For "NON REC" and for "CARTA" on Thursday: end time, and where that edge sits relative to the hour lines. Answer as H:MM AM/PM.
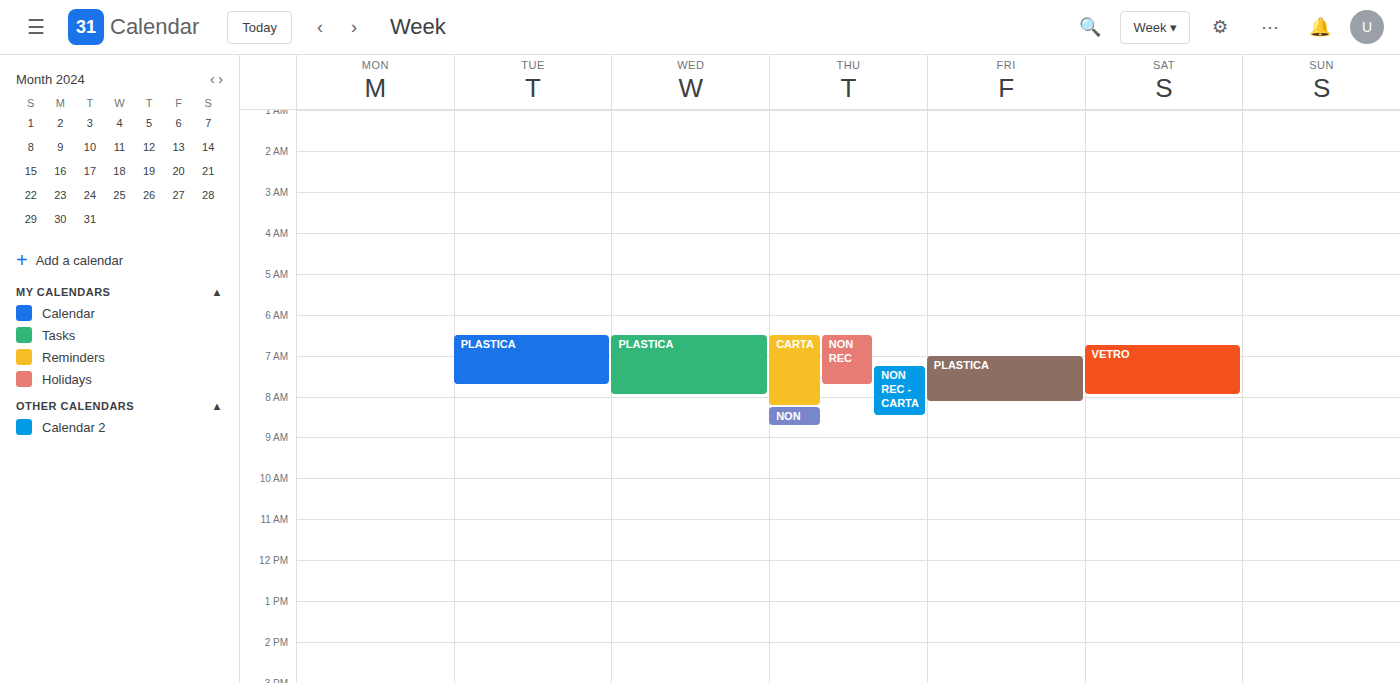
"NON REC": 7:45 AM, neither: three quarters of the way from the 7 AM line to the 8 AM line. "CARTA": 8:15 AM, neither: a quarter of the way from the 8 AM line to the 9 AM line.